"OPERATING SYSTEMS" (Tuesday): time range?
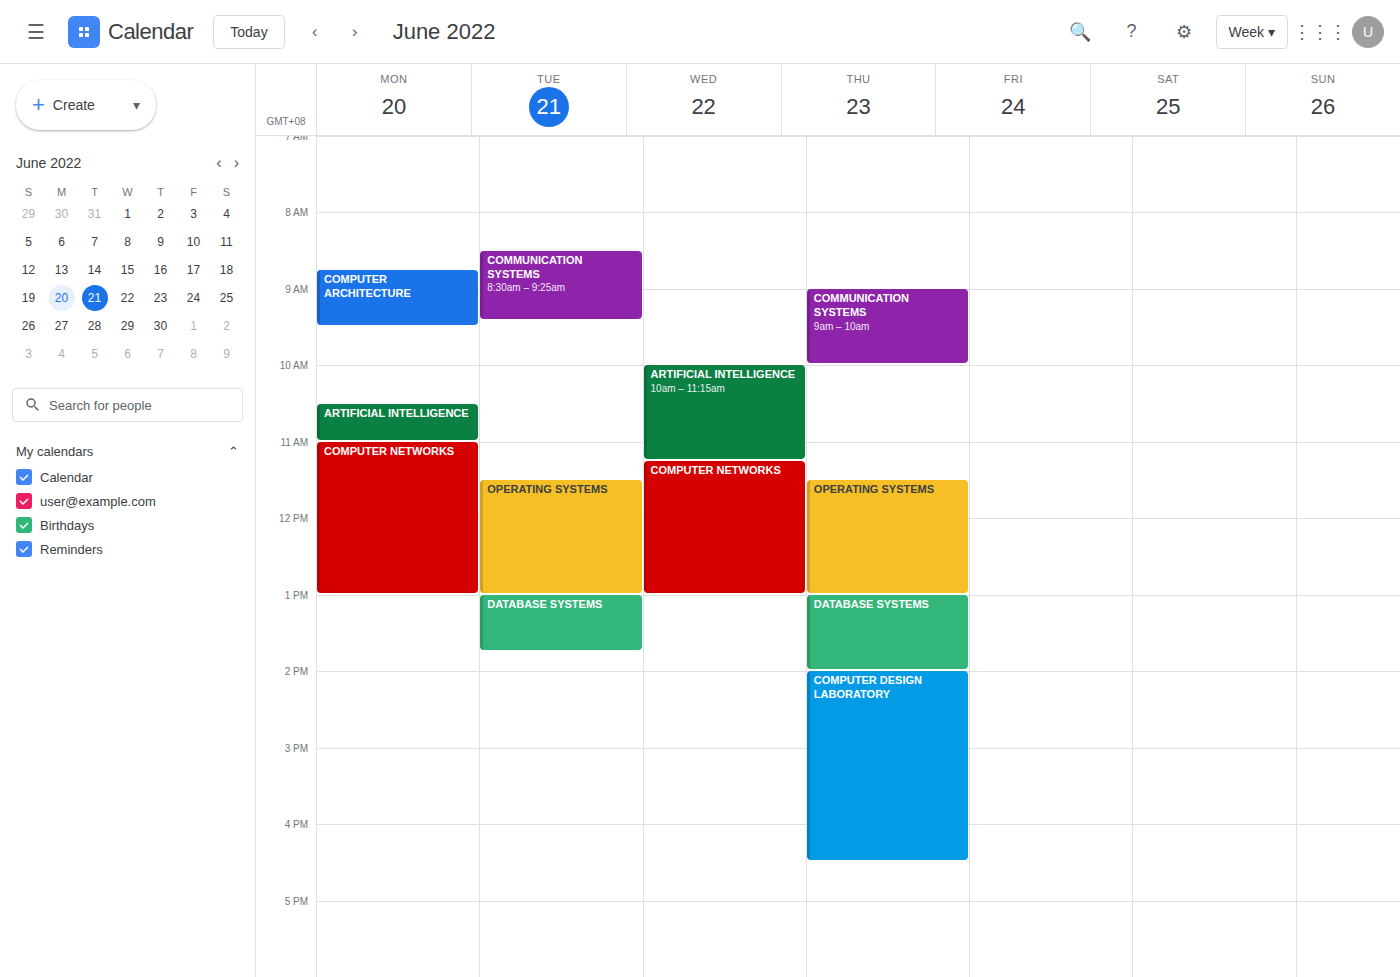
11:30 AM to 1:00 PM